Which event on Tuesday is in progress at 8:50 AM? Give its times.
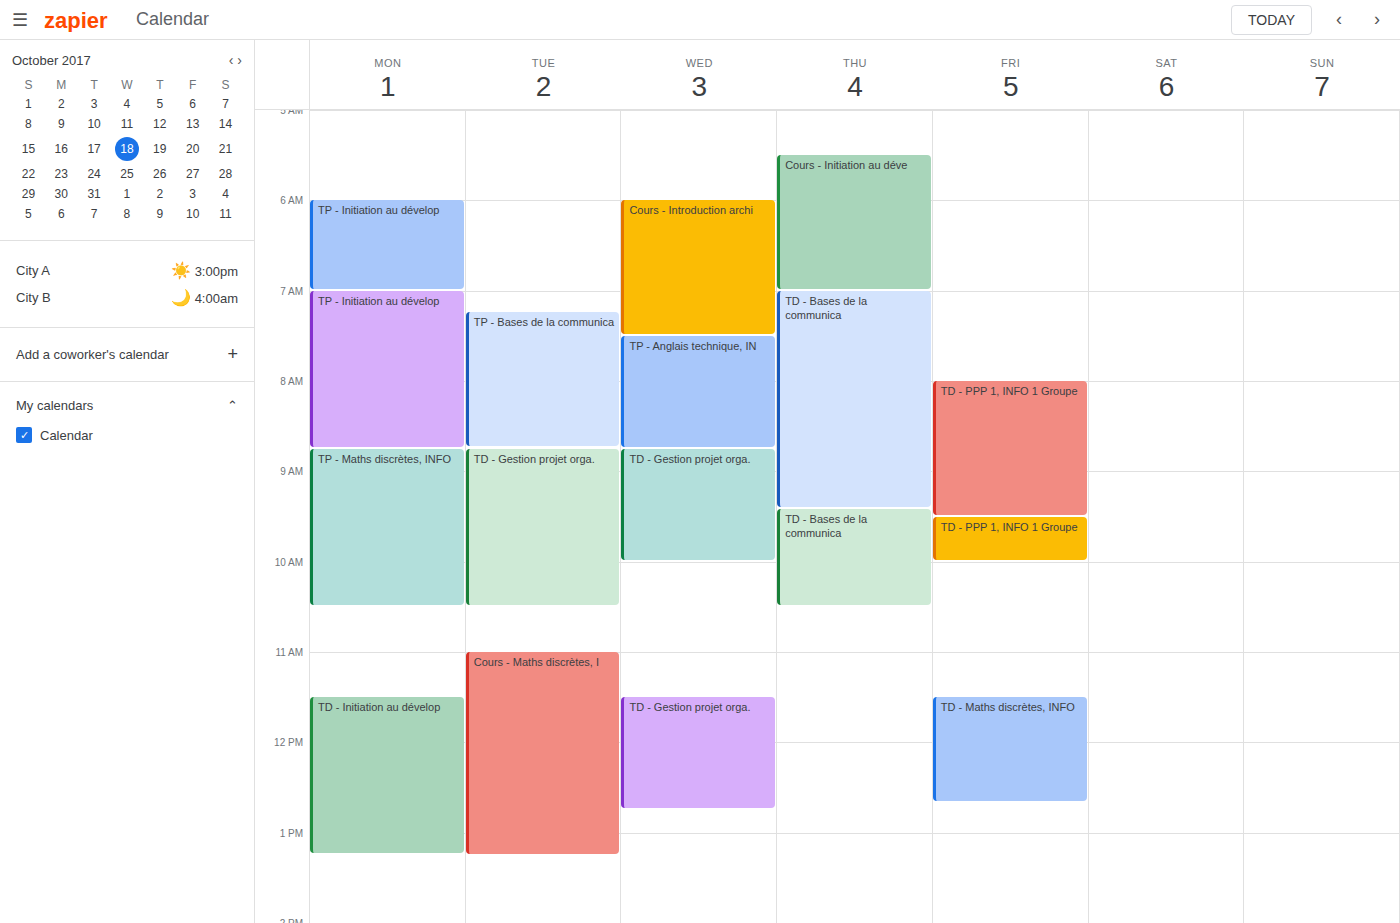
"TD - Gestion projet orga.", 8:45 AM to 10:30 AM